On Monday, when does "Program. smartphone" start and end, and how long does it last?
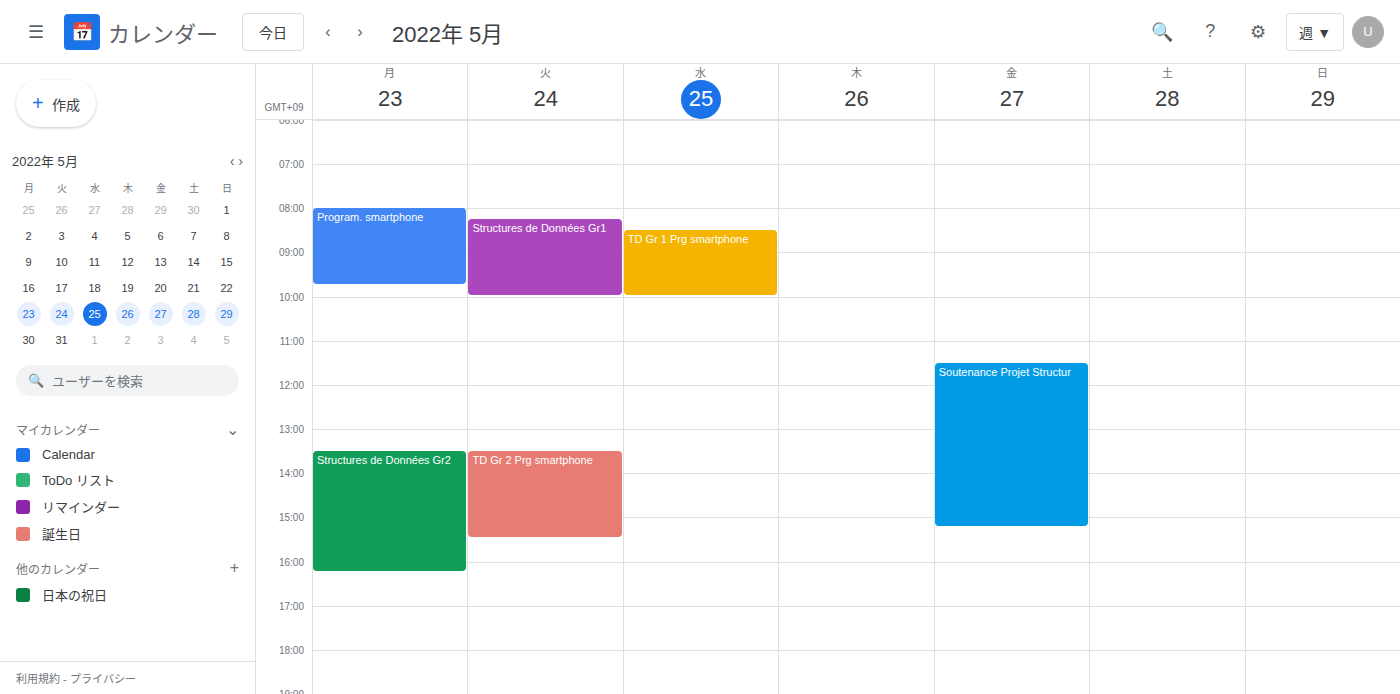
8:00 AM to 9:45 AM, 1 hour 45 minutes